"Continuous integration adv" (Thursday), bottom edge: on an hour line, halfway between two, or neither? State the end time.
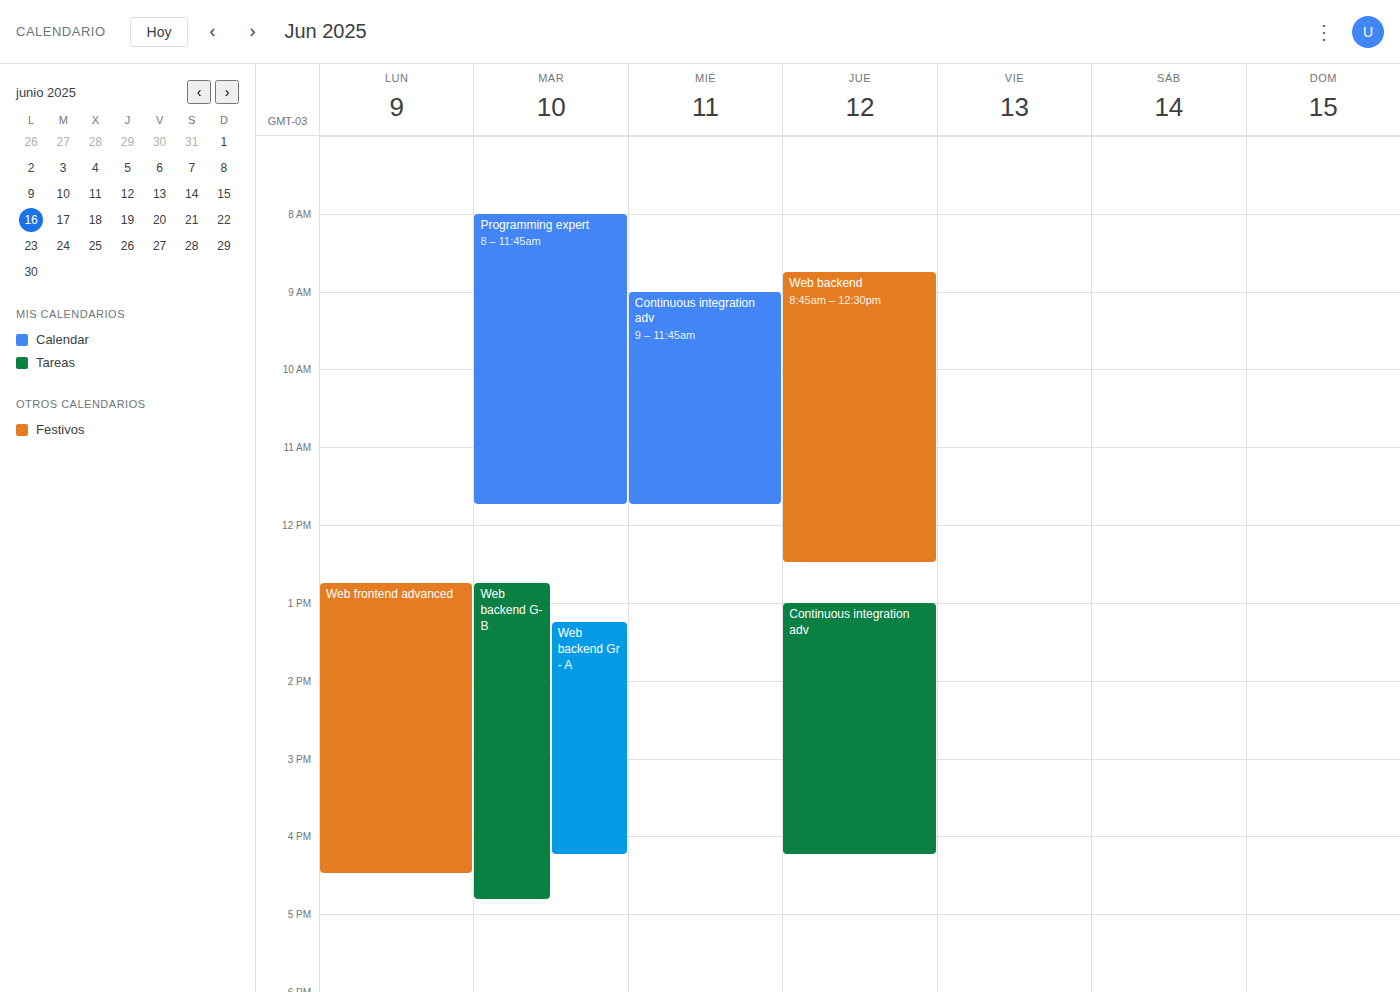
4:15 PM -- neither: a quarter of the way from the 4 PM line to the 5 PM line.